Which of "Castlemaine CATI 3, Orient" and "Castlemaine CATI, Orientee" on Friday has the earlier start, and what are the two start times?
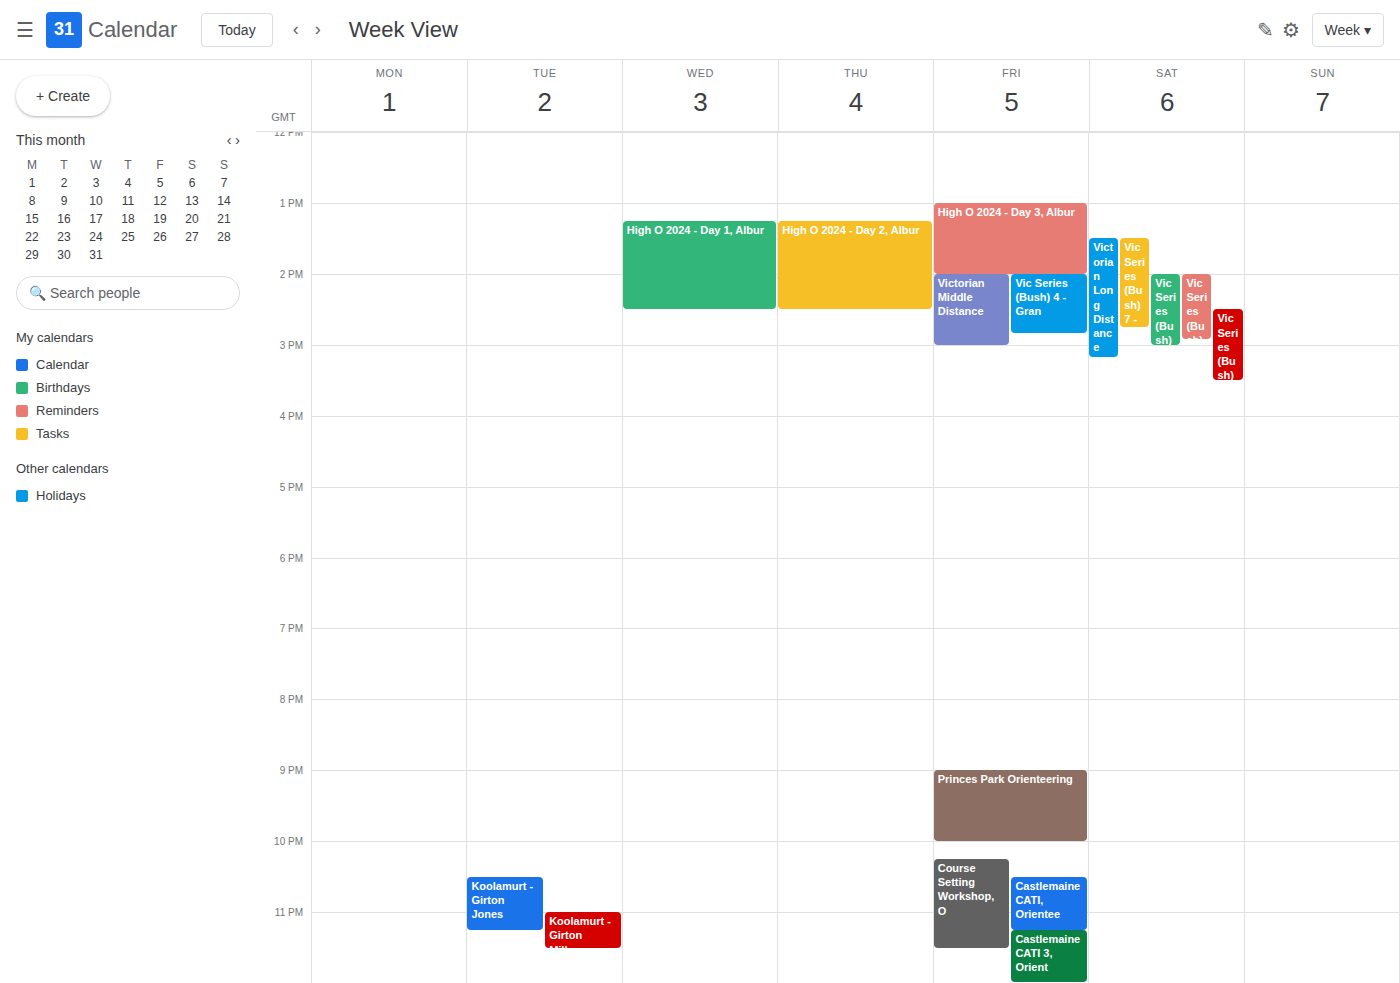
"Castlemaine CATI, Orientee" 10:30 PM; "Castlemaine CATI 3, Orient" 11:15 PM.